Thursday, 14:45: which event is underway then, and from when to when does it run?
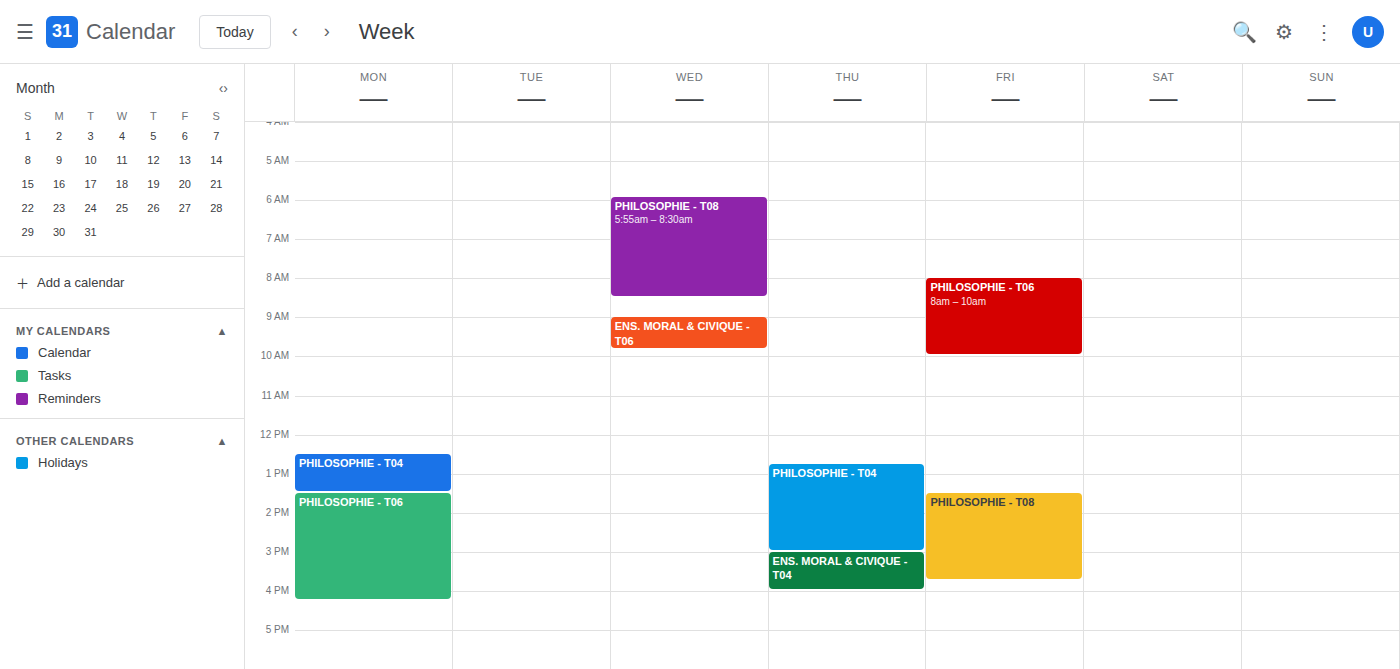
"PHILOSOPHIE - T04", 12:45 to 15:00